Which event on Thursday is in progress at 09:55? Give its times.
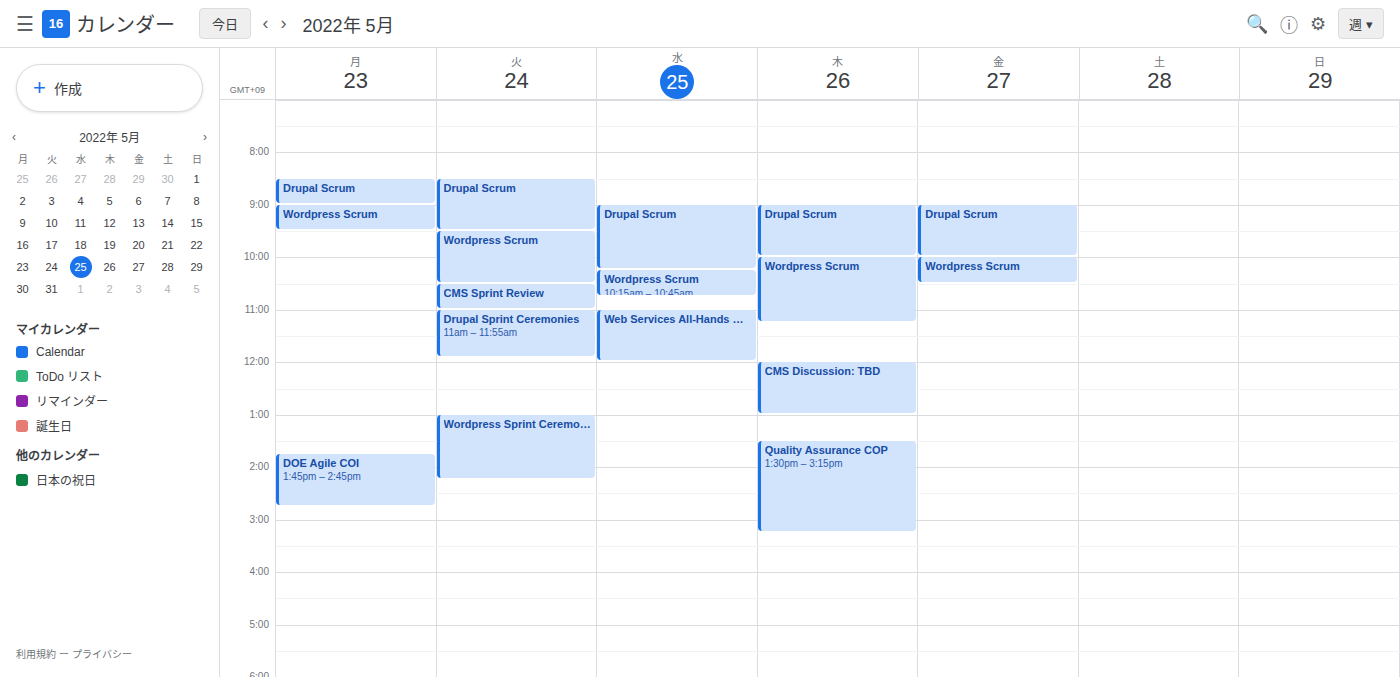
"Drupal Scrum", 09:00 to 10:00